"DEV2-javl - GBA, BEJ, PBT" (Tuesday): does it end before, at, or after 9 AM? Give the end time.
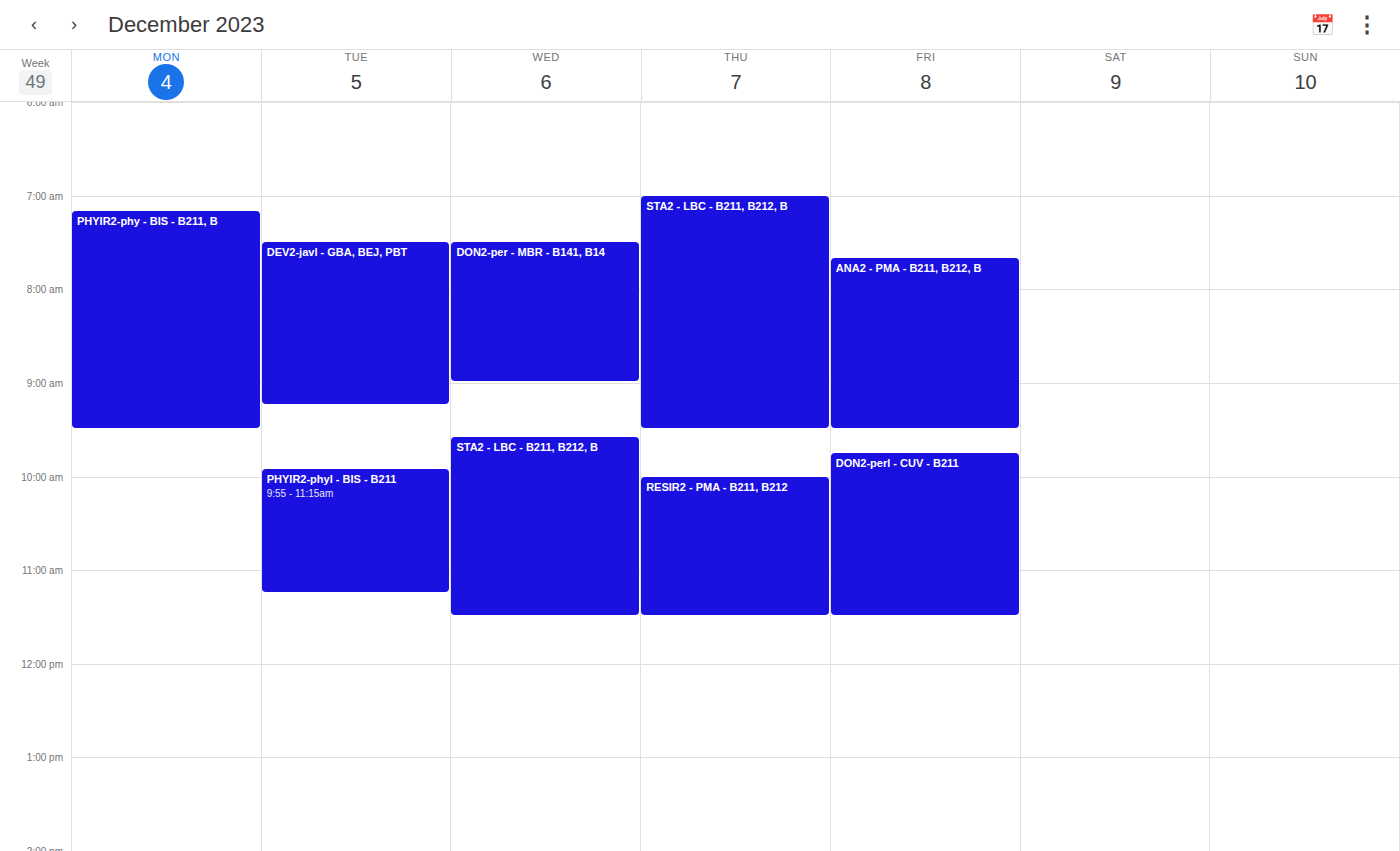
9:15 AM -- after 9 AM, 15 minutes below the 9 AM line.